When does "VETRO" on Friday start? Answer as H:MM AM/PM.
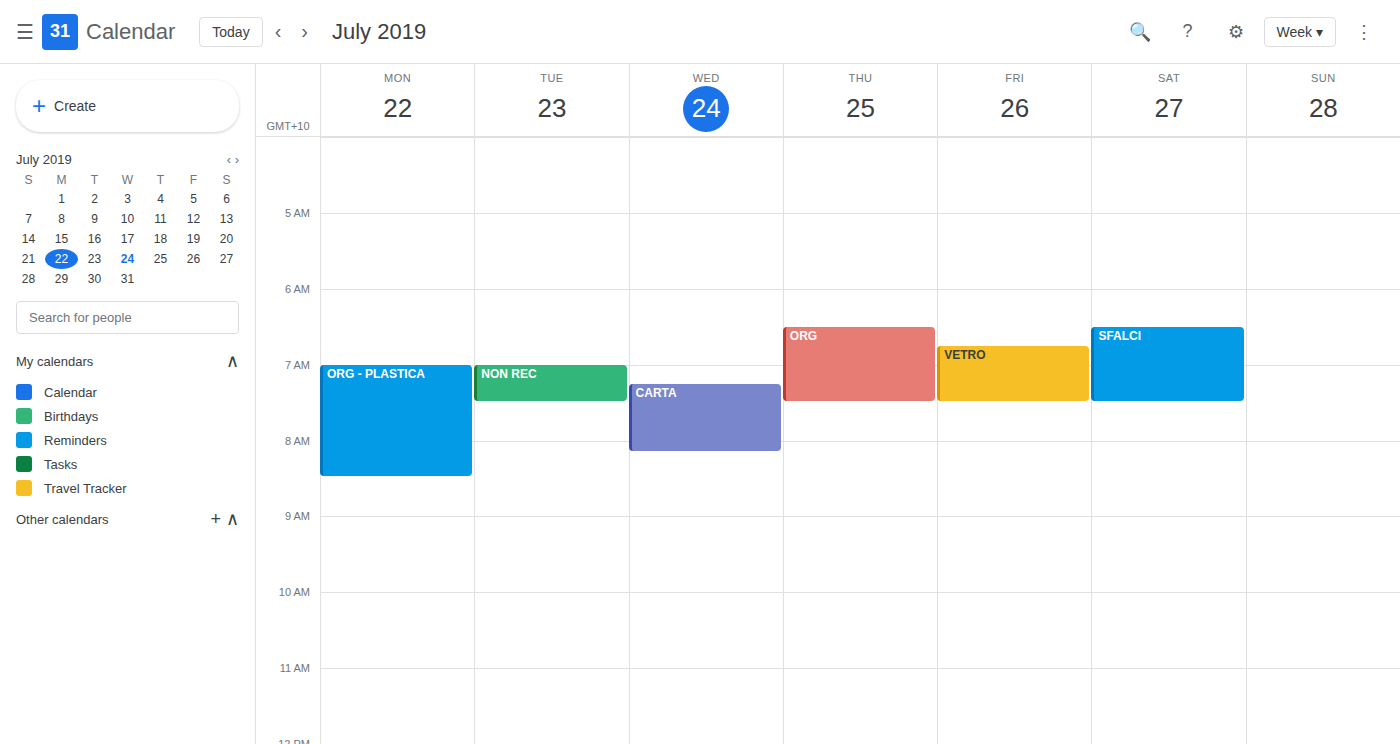
6:45 AM